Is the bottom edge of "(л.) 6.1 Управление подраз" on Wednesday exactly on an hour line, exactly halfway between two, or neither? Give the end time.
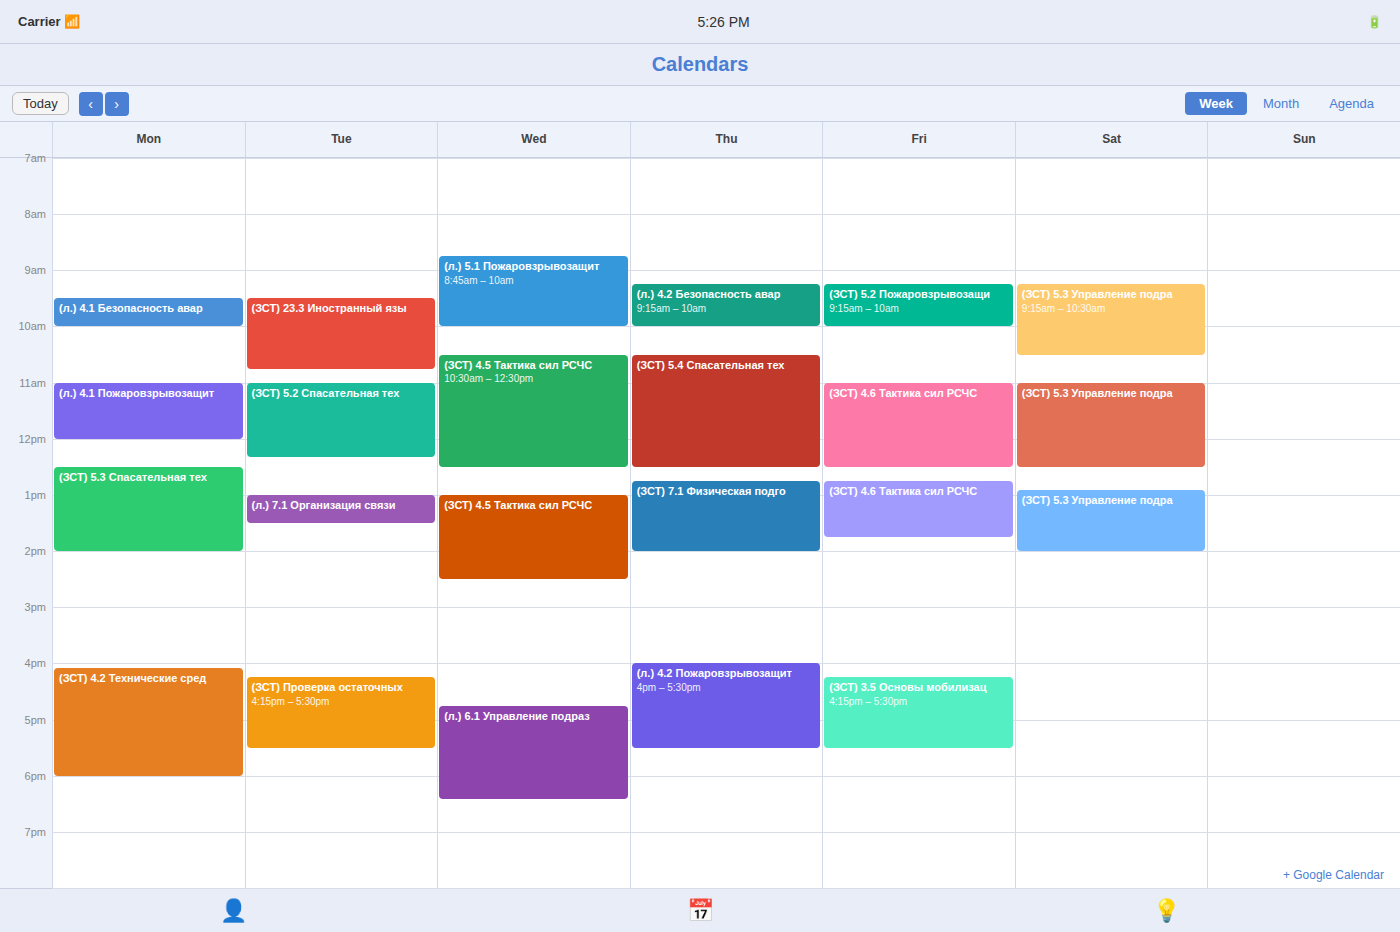
18:25 -- neither: 25 minutes below the 18:00 line and 35 minutes above the 19:00 line.